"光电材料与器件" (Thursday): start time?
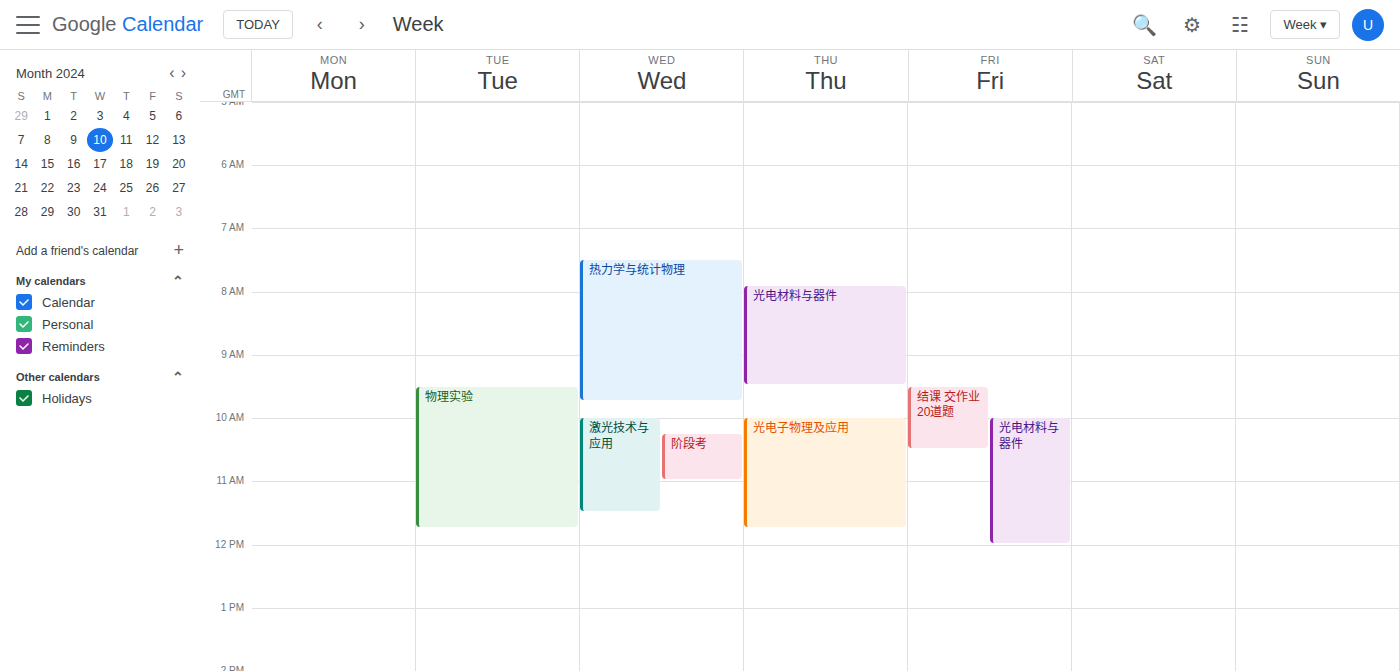
07:55